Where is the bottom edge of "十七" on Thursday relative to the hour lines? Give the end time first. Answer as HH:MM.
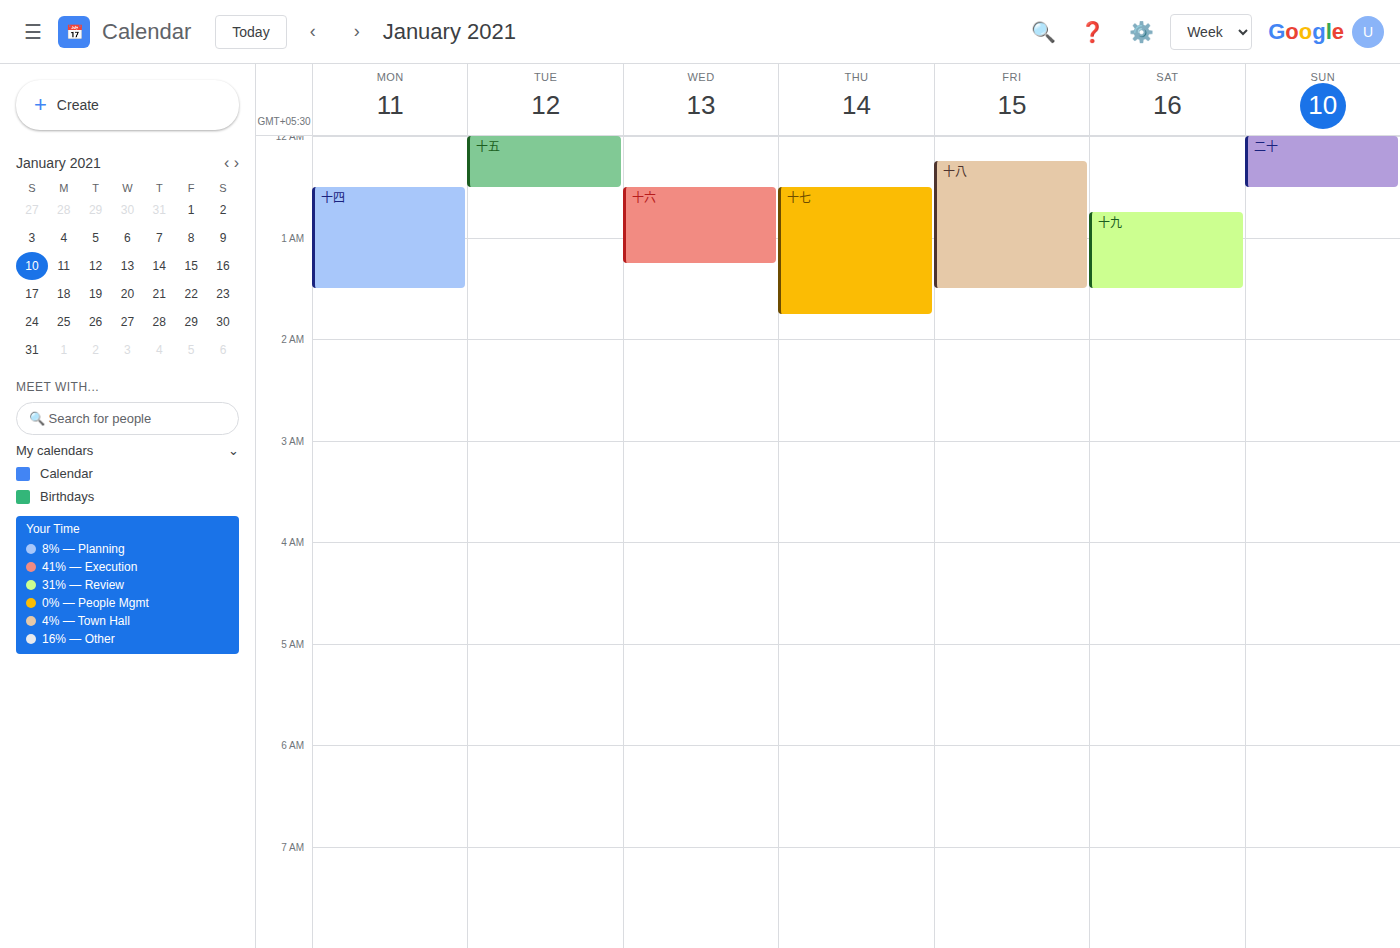
01:45 -- neither: three quarters of the way from the 01:00 line to the 02:00 line.